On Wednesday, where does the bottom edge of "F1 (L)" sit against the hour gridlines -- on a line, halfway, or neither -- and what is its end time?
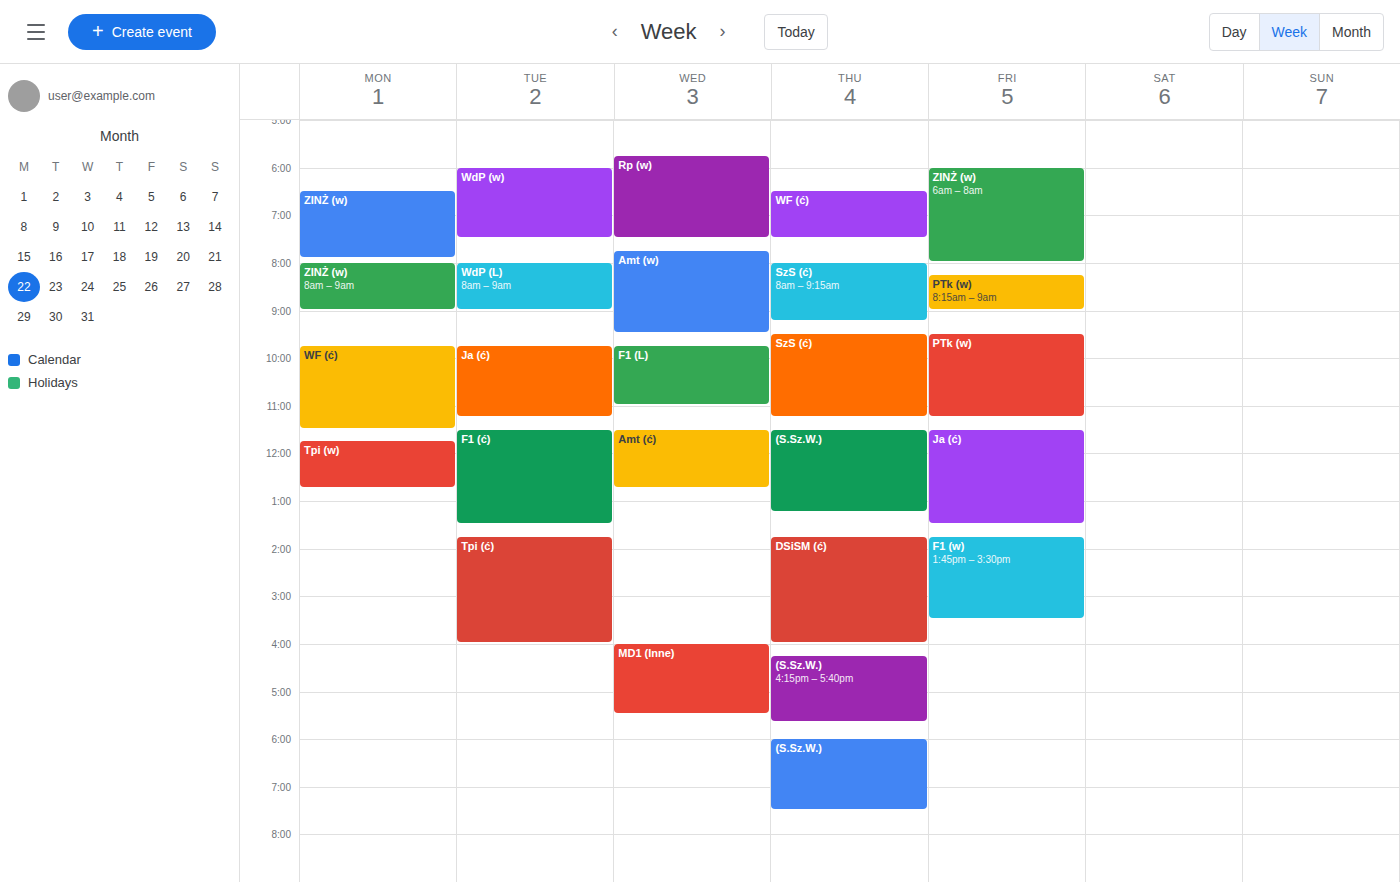
11:00 AM -- exactly on the 11 AM line.